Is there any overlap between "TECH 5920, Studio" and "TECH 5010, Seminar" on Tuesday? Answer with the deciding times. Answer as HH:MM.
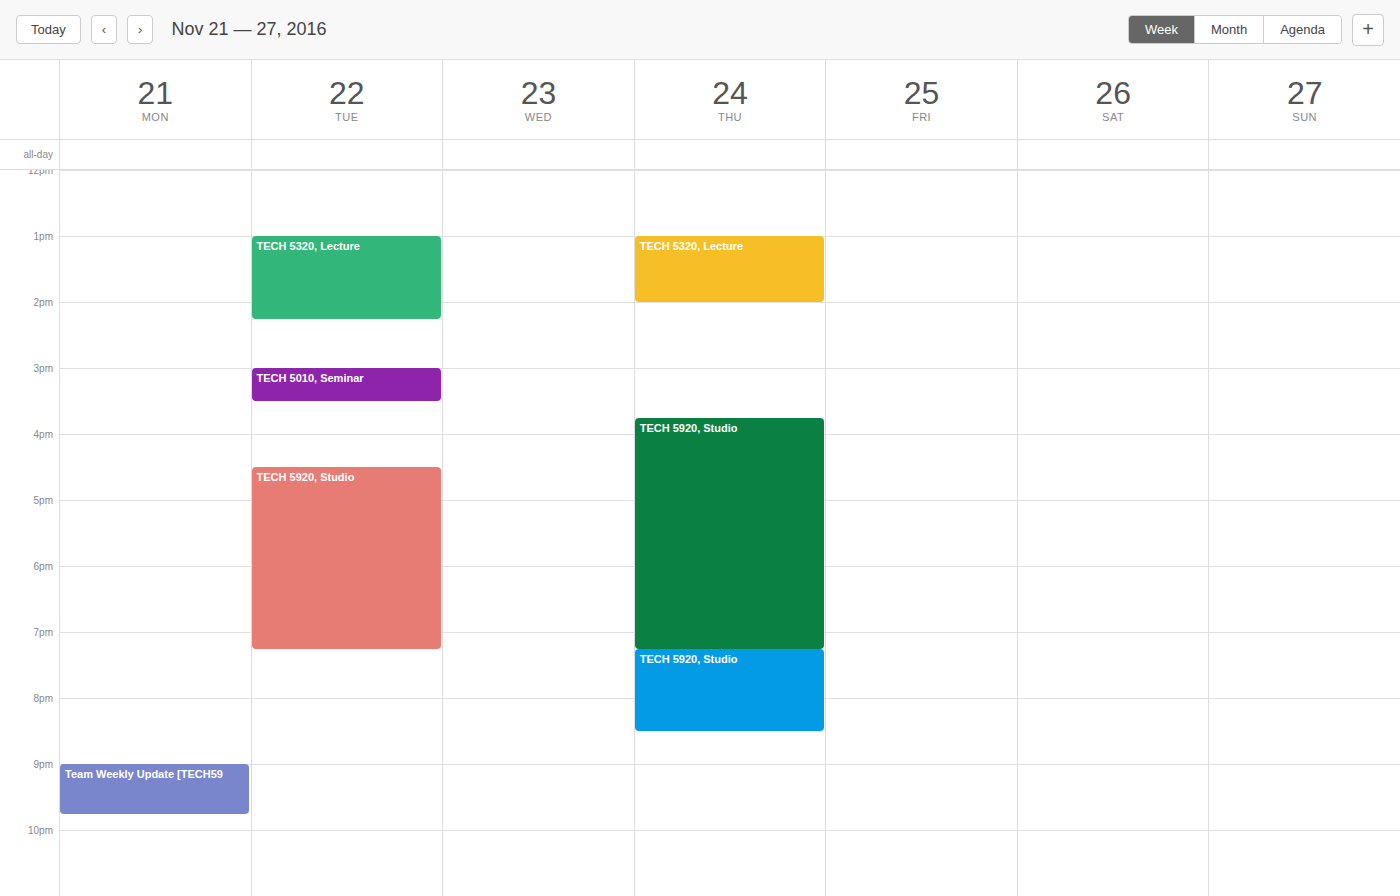
"TECH 5010, Seminar" ends at 15:30 and "TECH 5920, Studio" starts at 16:30 -- no overlap.